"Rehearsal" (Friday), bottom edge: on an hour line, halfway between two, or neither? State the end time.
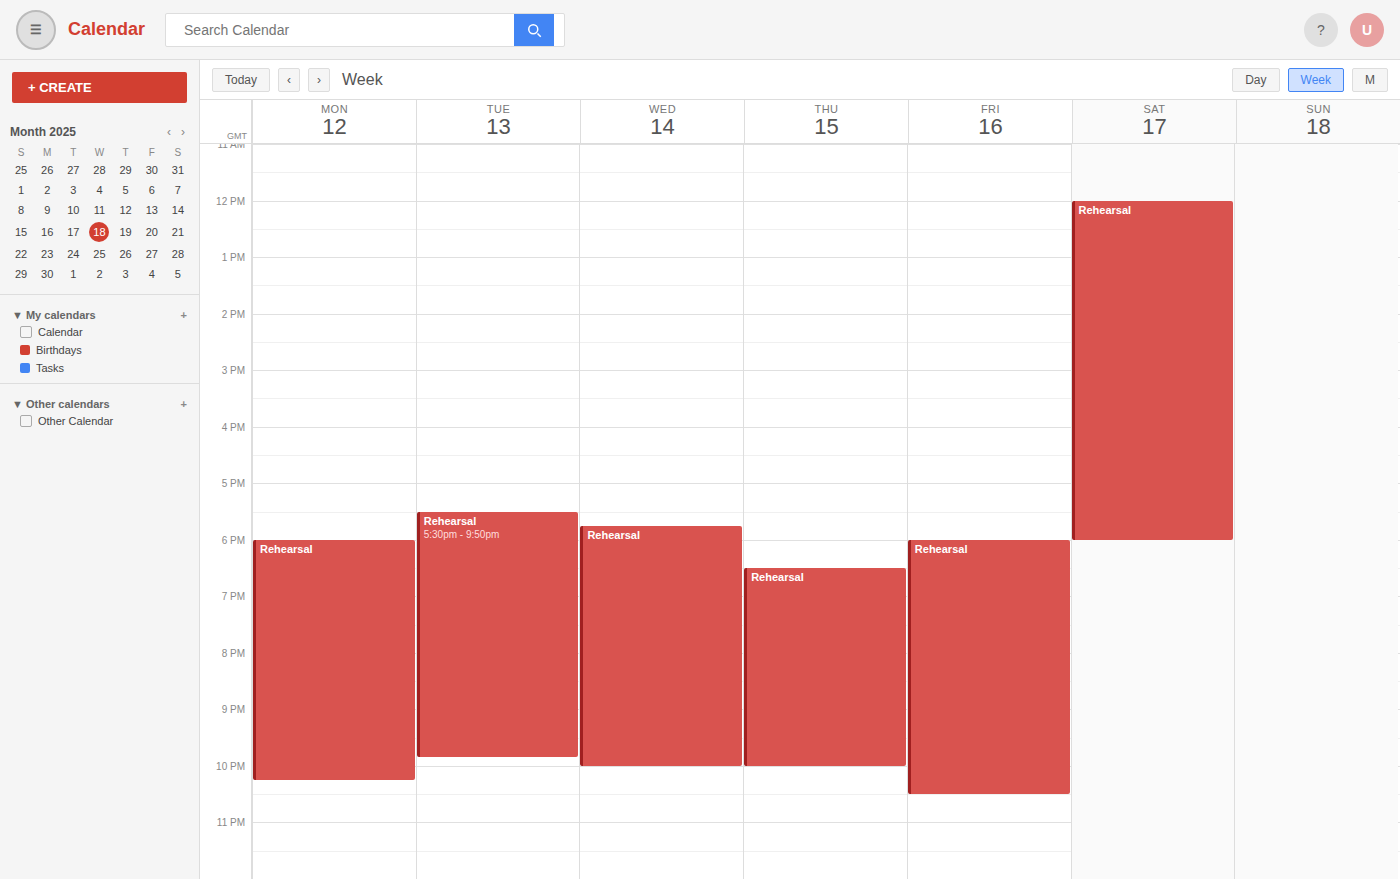
22:30 -- halfway between the 22:00 and 23:00 lines.